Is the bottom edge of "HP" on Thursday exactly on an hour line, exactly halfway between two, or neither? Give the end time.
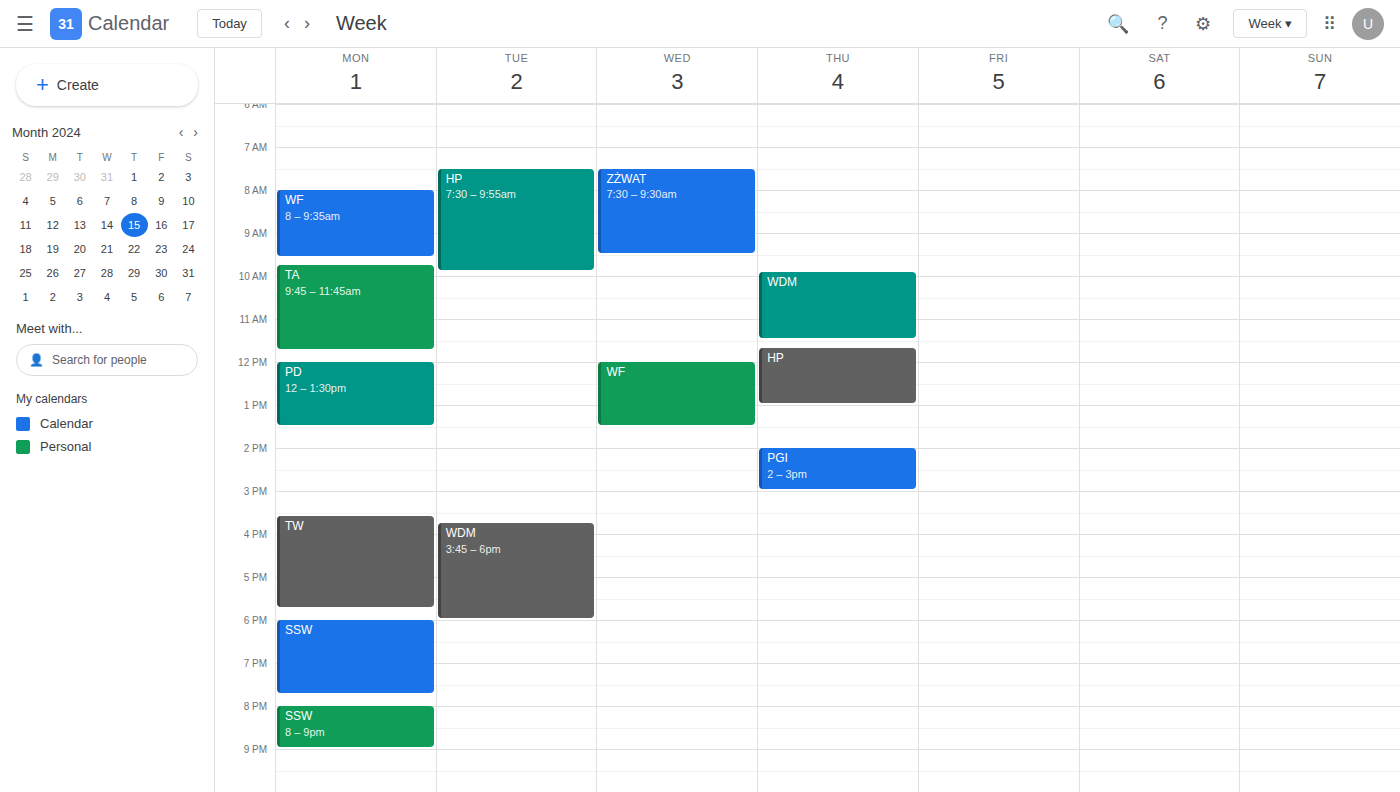
1:00 PM -- exactly on the 1 PM line.